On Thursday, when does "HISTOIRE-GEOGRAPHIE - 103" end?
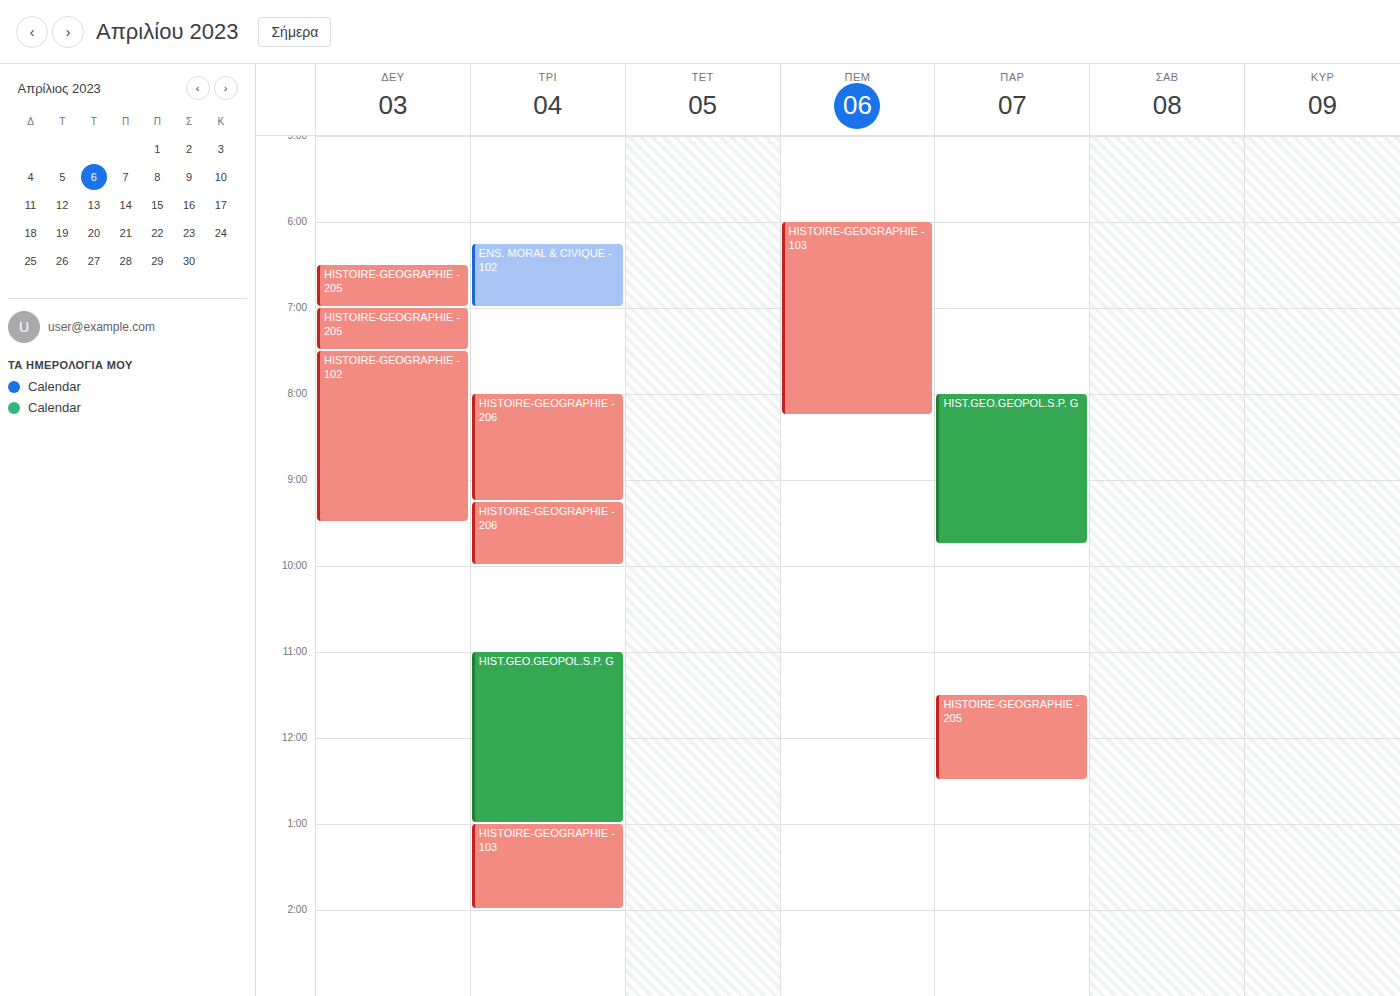
8:15 AM